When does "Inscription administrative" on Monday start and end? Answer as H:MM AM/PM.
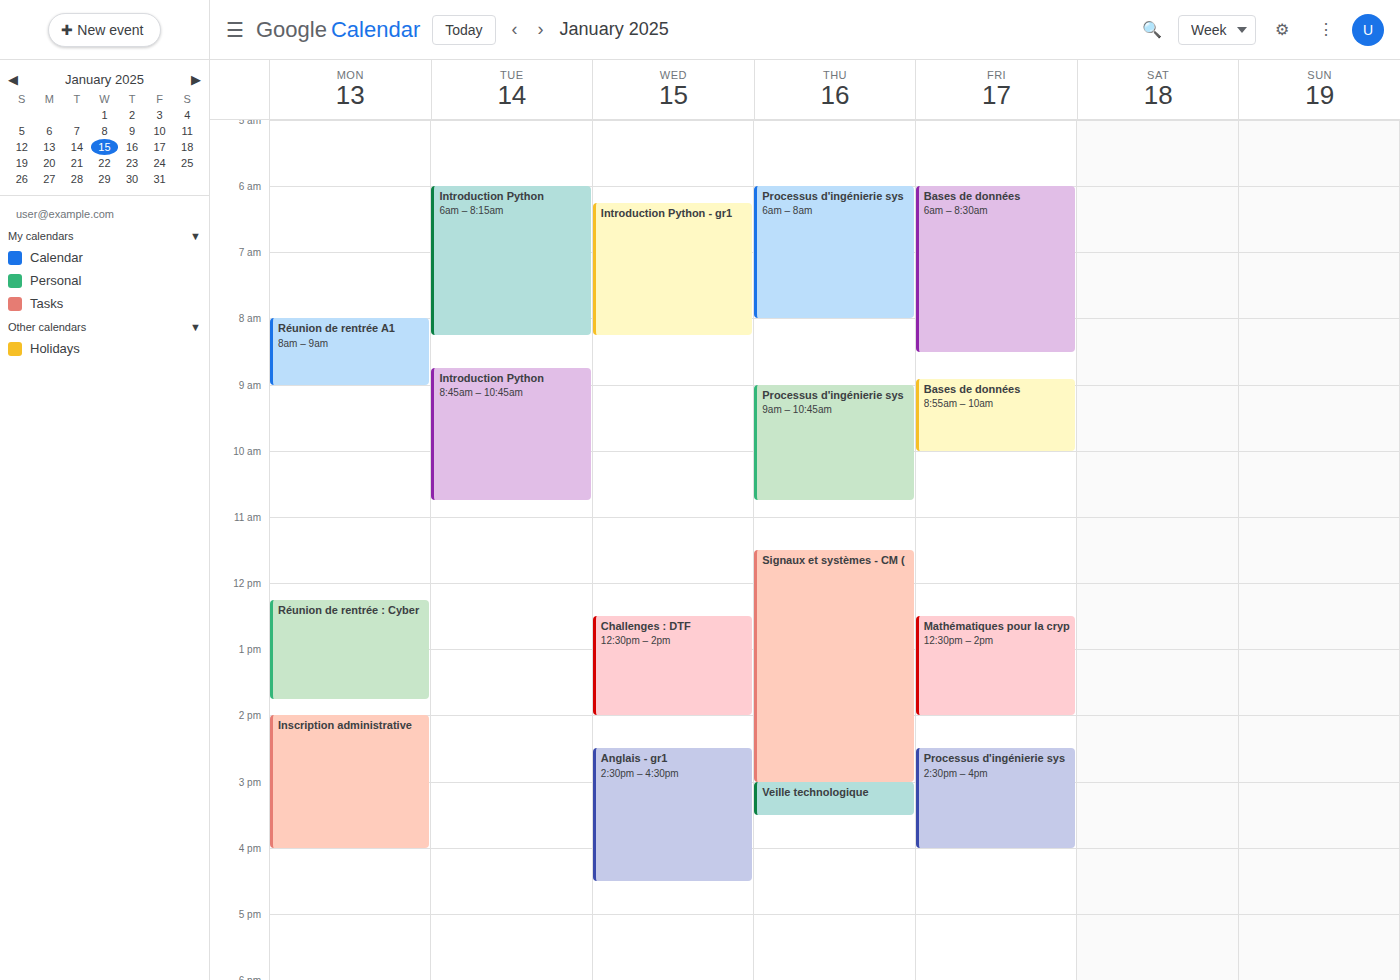
2:00 PM to 4:00 PM